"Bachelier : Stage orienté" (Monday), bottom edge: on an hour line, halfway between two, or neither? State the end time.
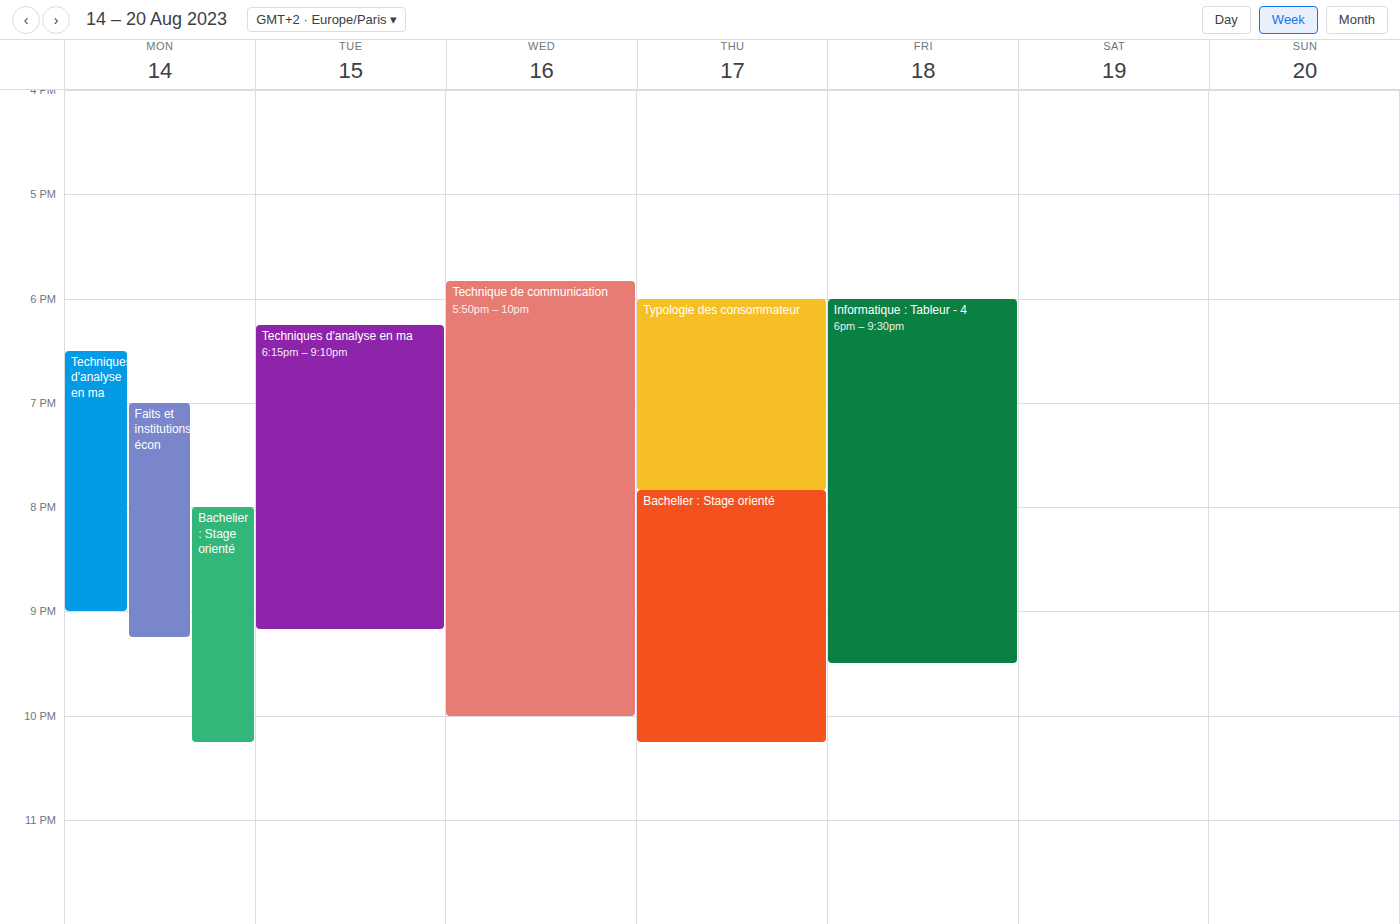
10:15 PM -- neither: a quarter of the way from the 10 PM line to the 11 PM line.